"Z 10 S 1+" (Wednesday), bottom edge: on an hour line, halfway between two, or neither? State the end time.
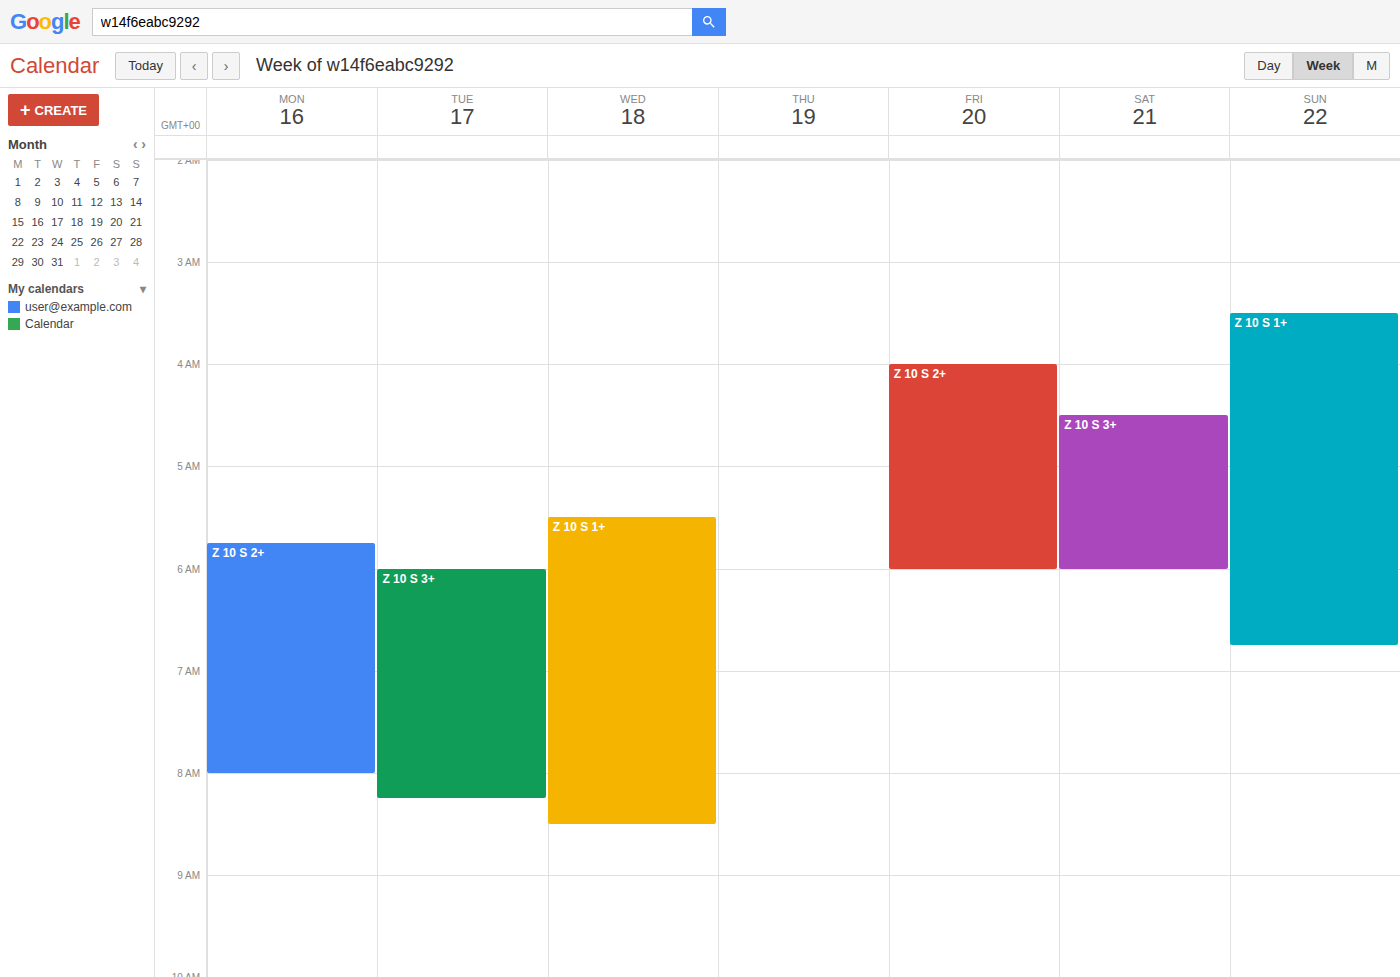
8:30 AM -- halfway between the 8 AM and 9 AM lines.